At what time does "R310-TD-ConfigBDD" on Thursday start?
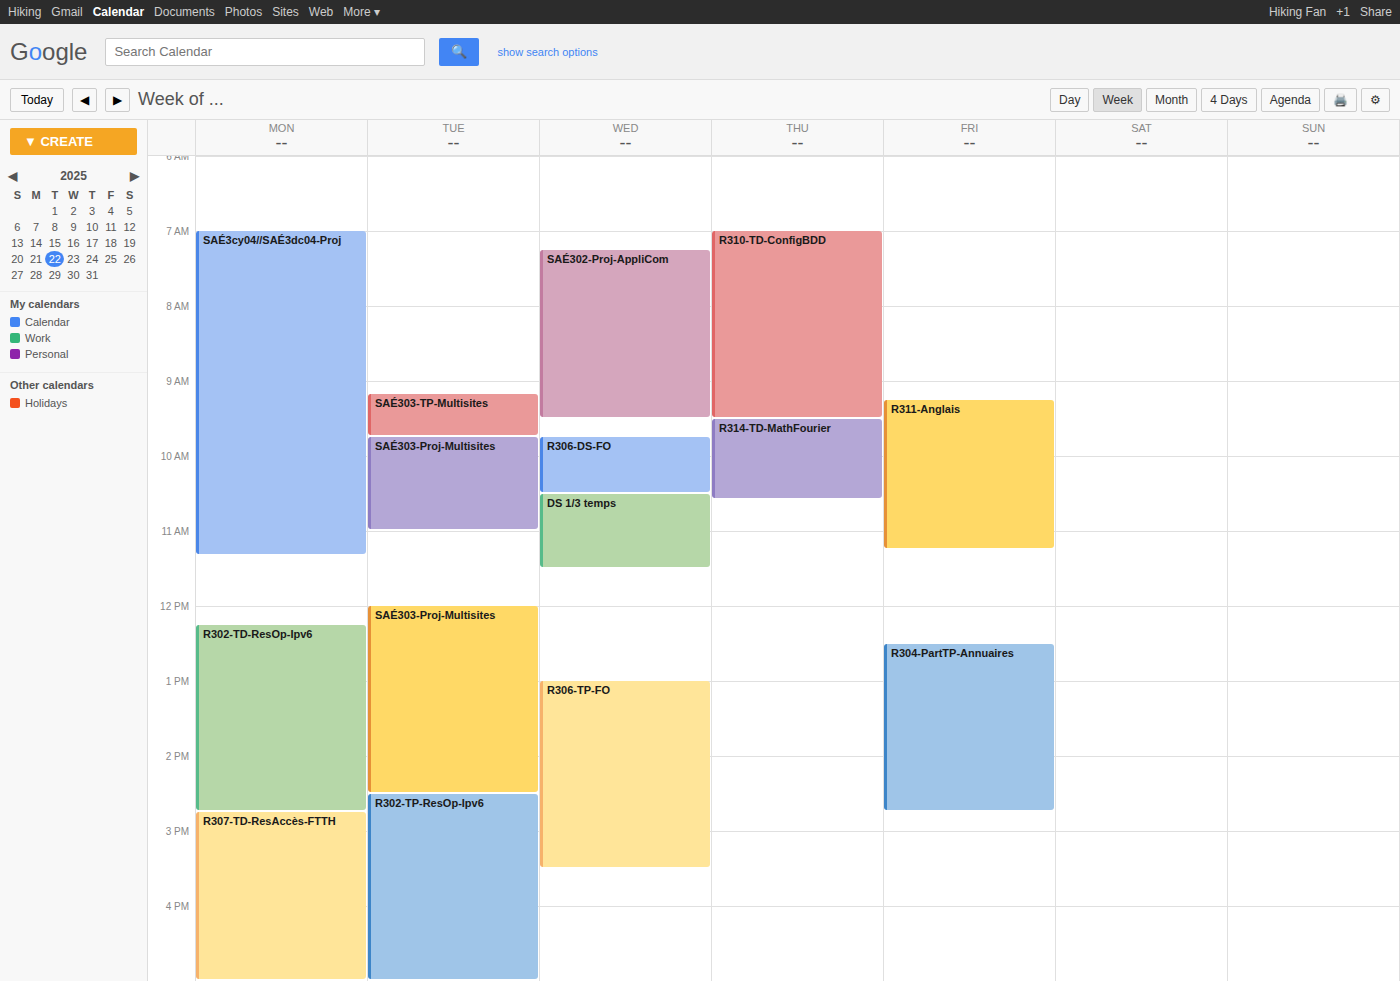
7:00 AM